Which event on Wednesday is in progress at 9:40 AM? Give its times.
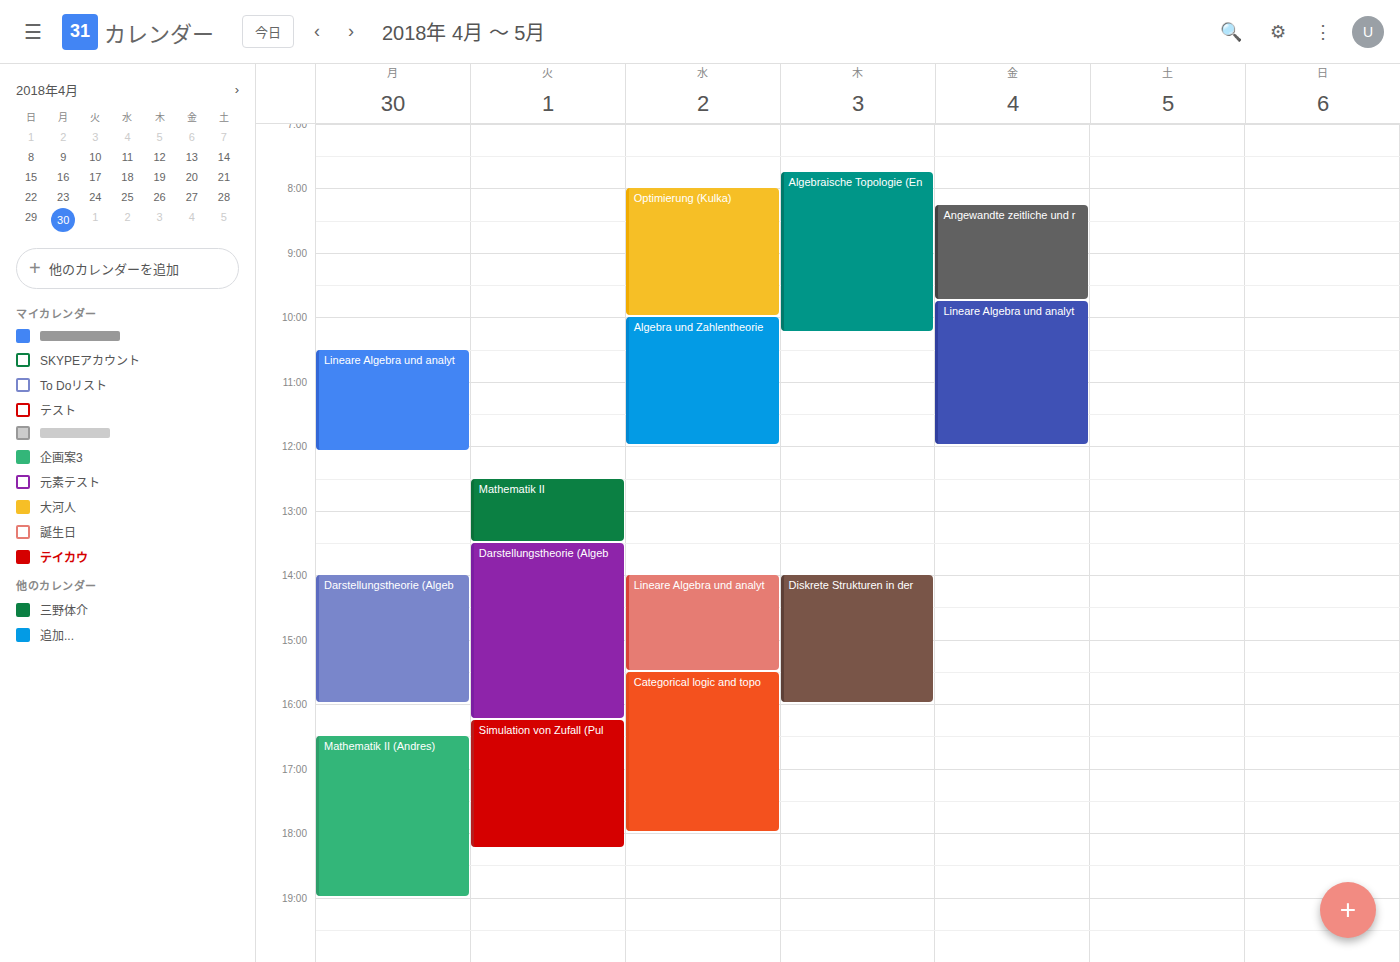
"Optimierung (Kulka)", 8:00 AM to 10:00 AM